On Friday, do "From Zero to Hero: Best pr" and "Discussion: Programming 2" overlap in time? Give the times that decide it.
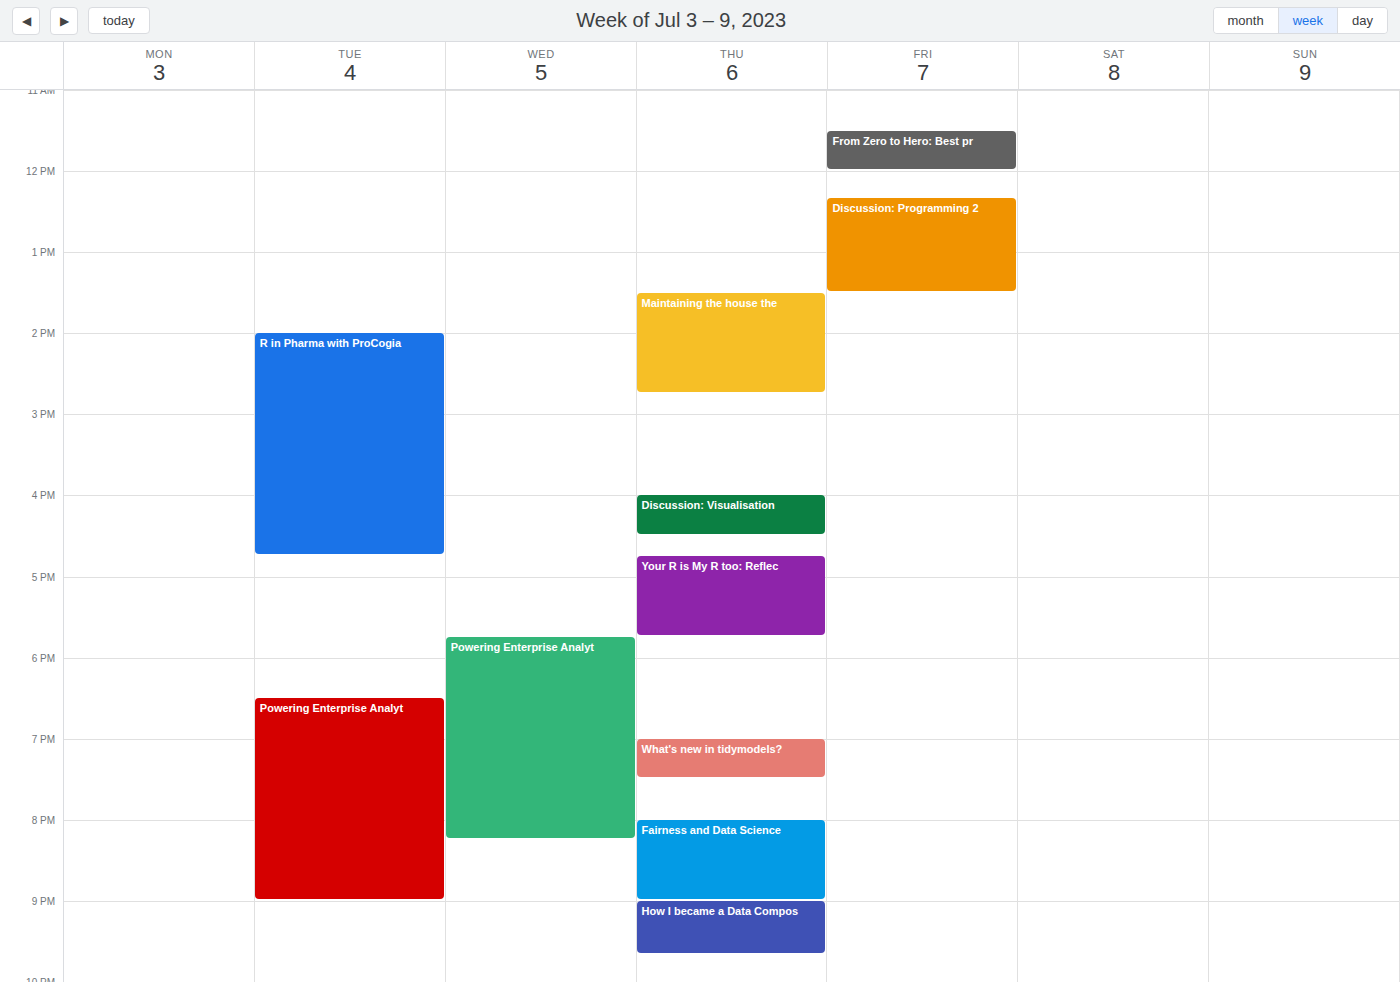
"From Zero to Hero: Best pr" ends at 12:00 PM and "Discussion: Programming 2" starts at 12:20 PM -- no overlap.